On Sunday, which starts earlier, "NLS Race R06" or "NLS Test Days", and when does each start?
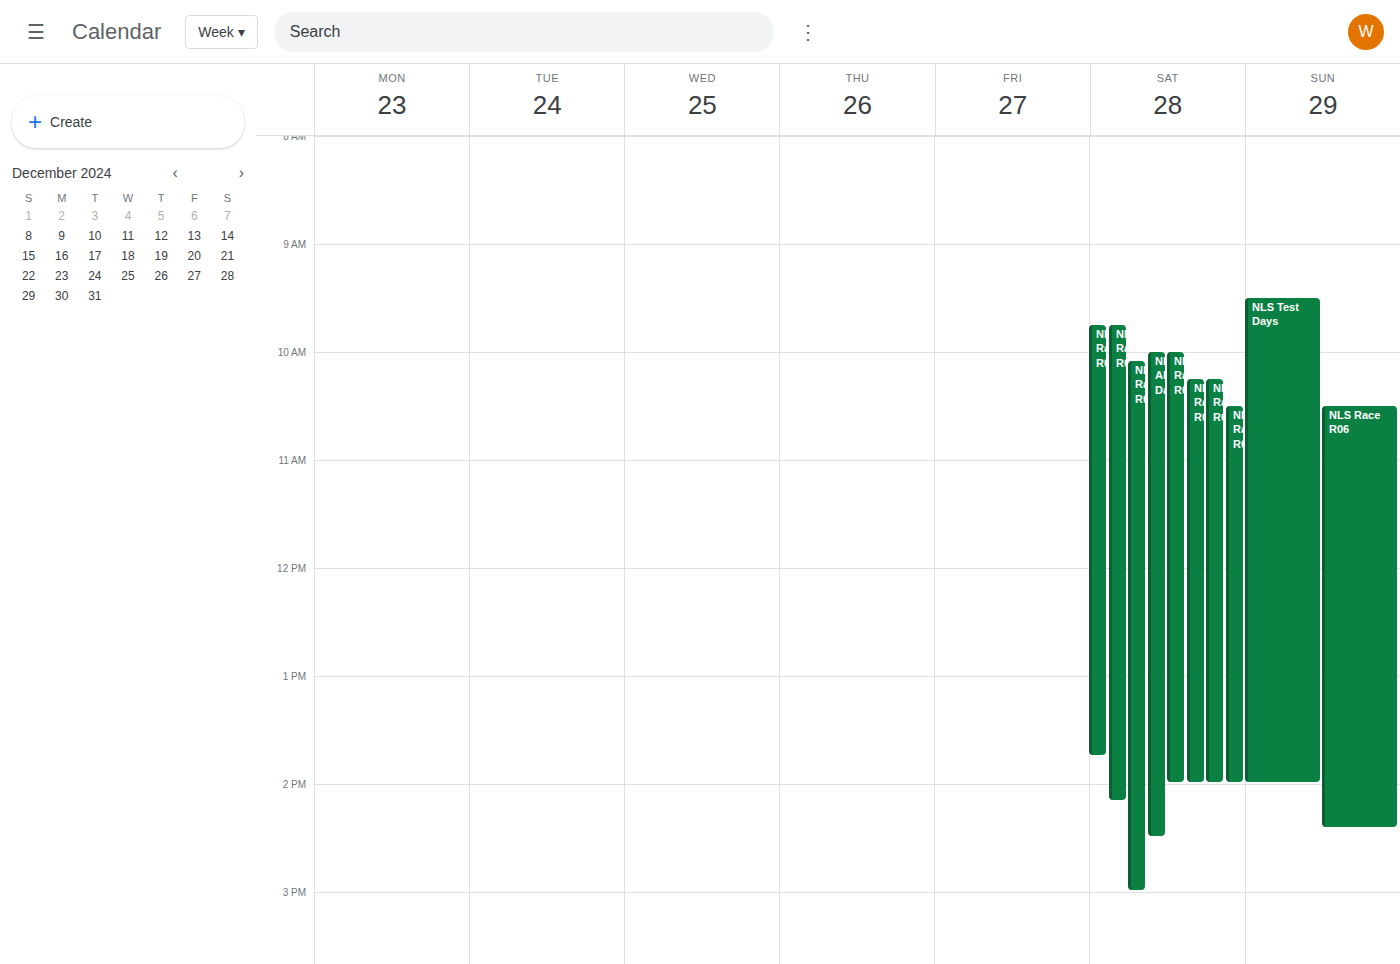
"NLS Test Days" 9:30 AM; "NLS Race R06" 10:30 AM.